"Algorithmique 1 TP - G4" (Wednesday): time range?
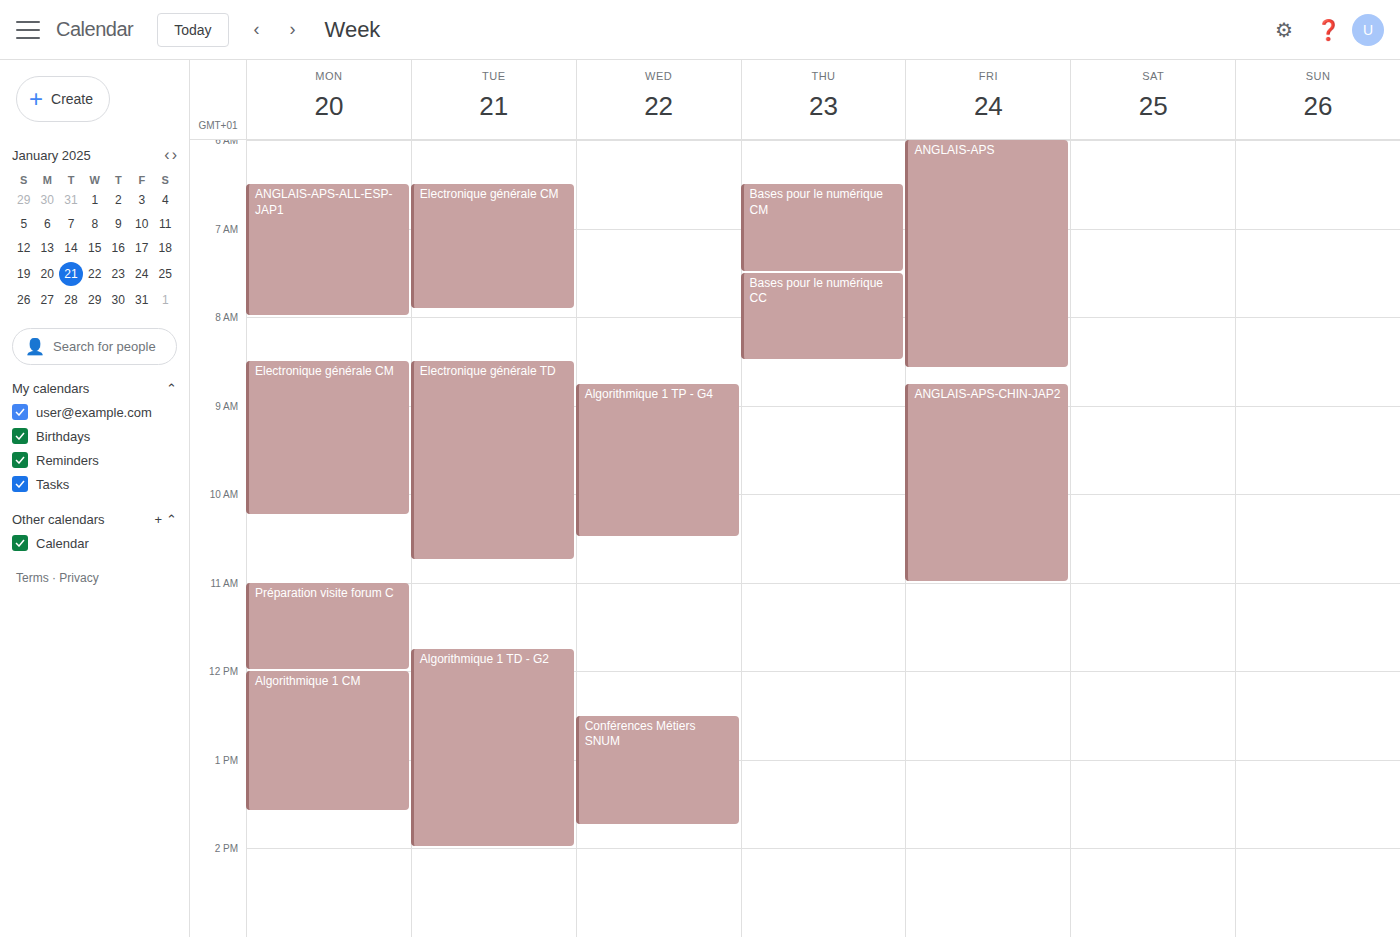
8:45 AM to 10:30 AM